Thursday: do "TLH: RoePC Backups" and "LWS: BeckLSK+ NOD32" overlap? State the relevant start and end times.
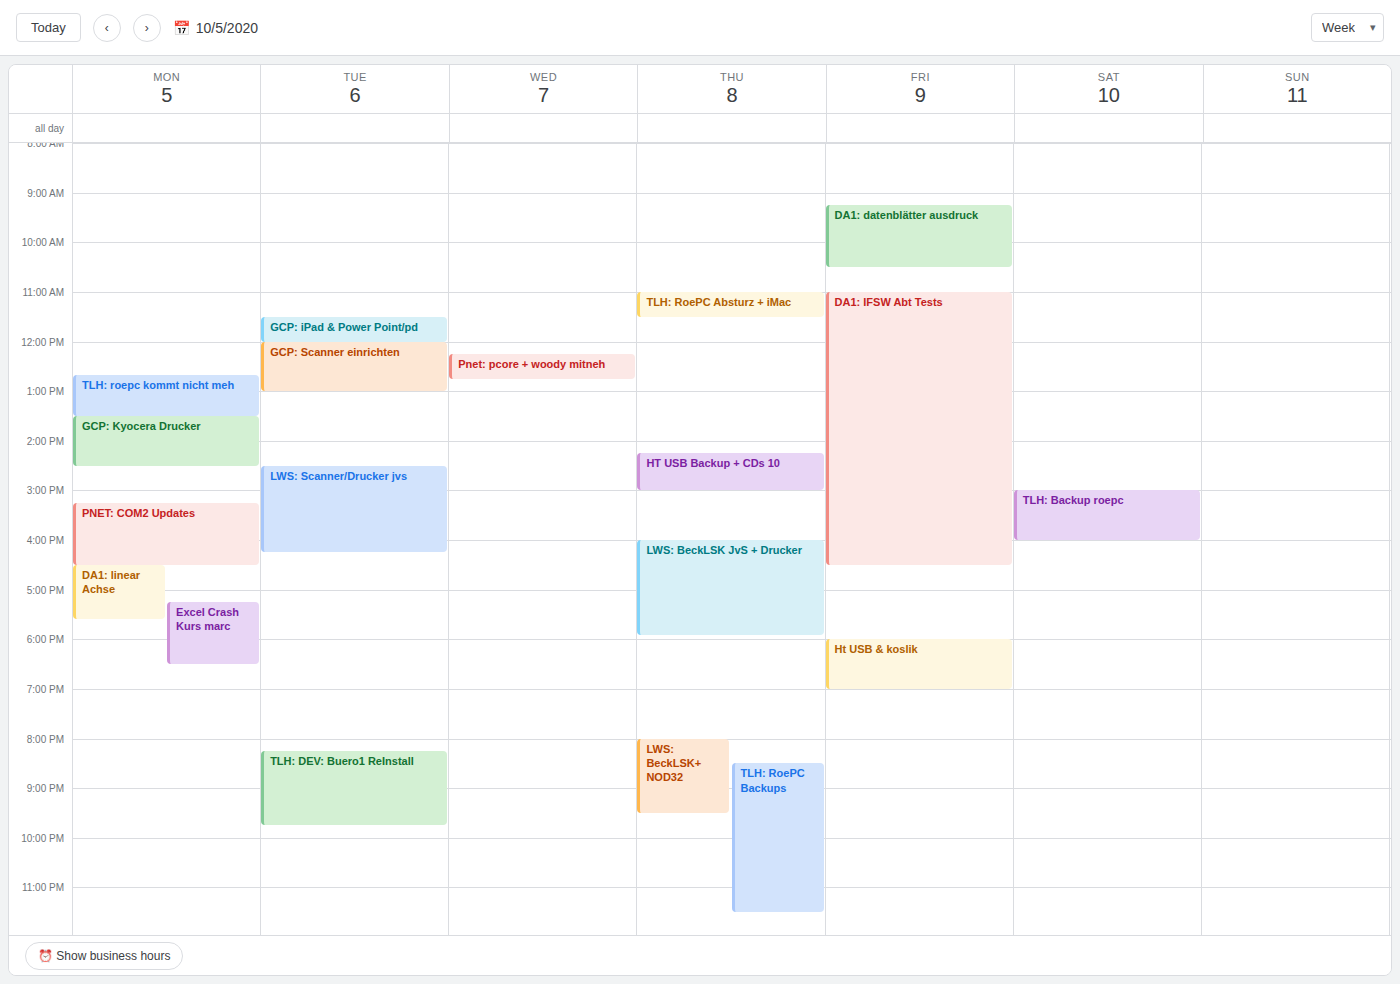
"TLH: RoePC Backups" starts at 20:30, before "LWS: BeckLSK+ NOD32" ends at 21:30 -- they overlap.